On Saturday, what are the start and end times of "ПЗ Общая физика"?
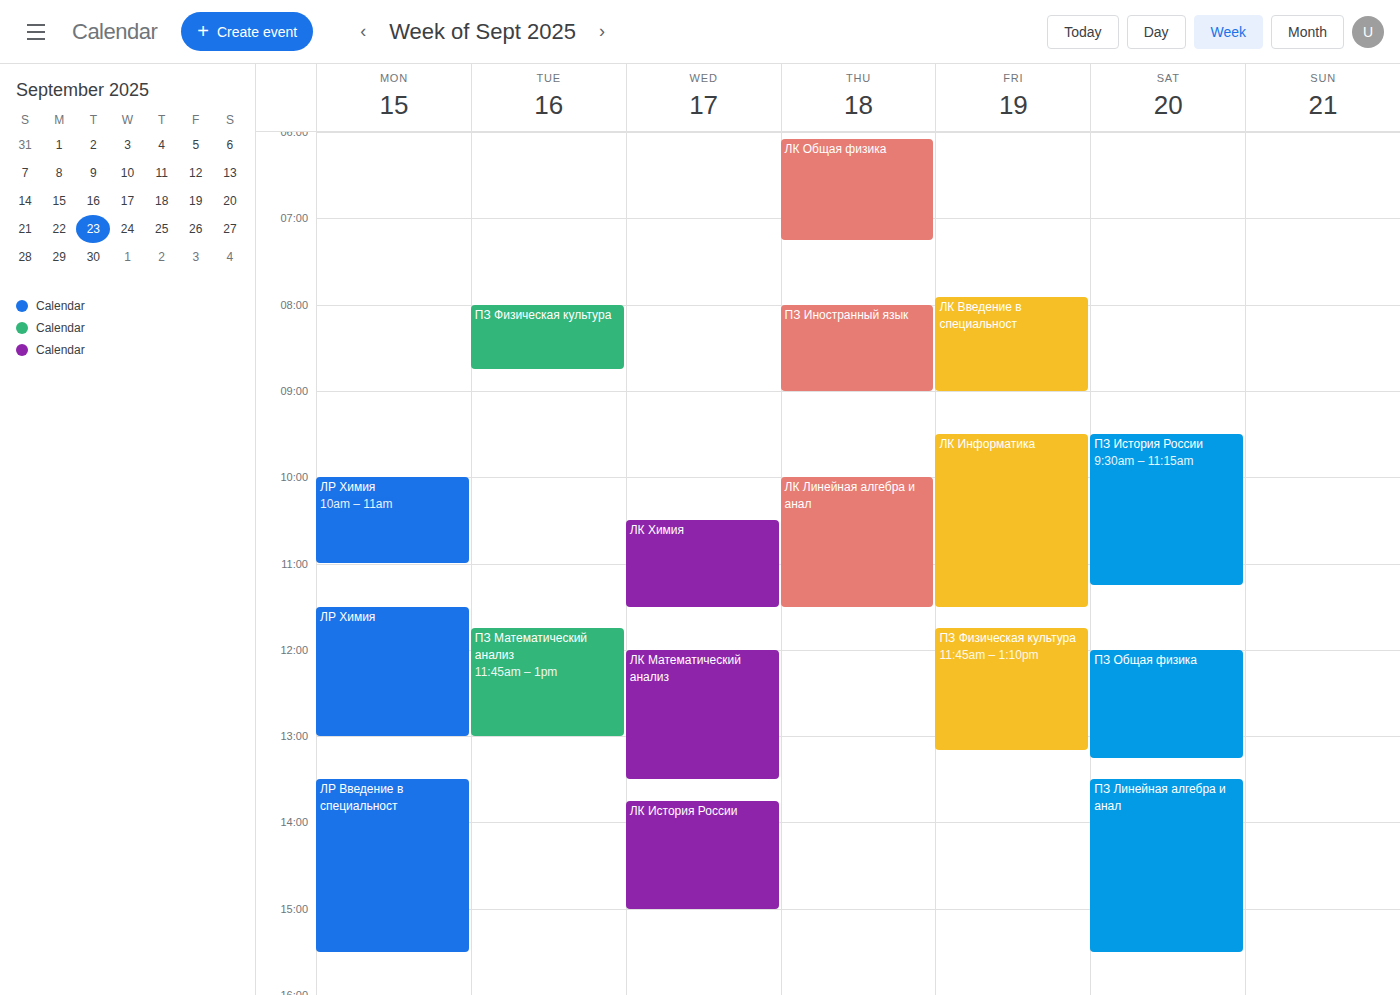
12:00 PM to 1:15 PM